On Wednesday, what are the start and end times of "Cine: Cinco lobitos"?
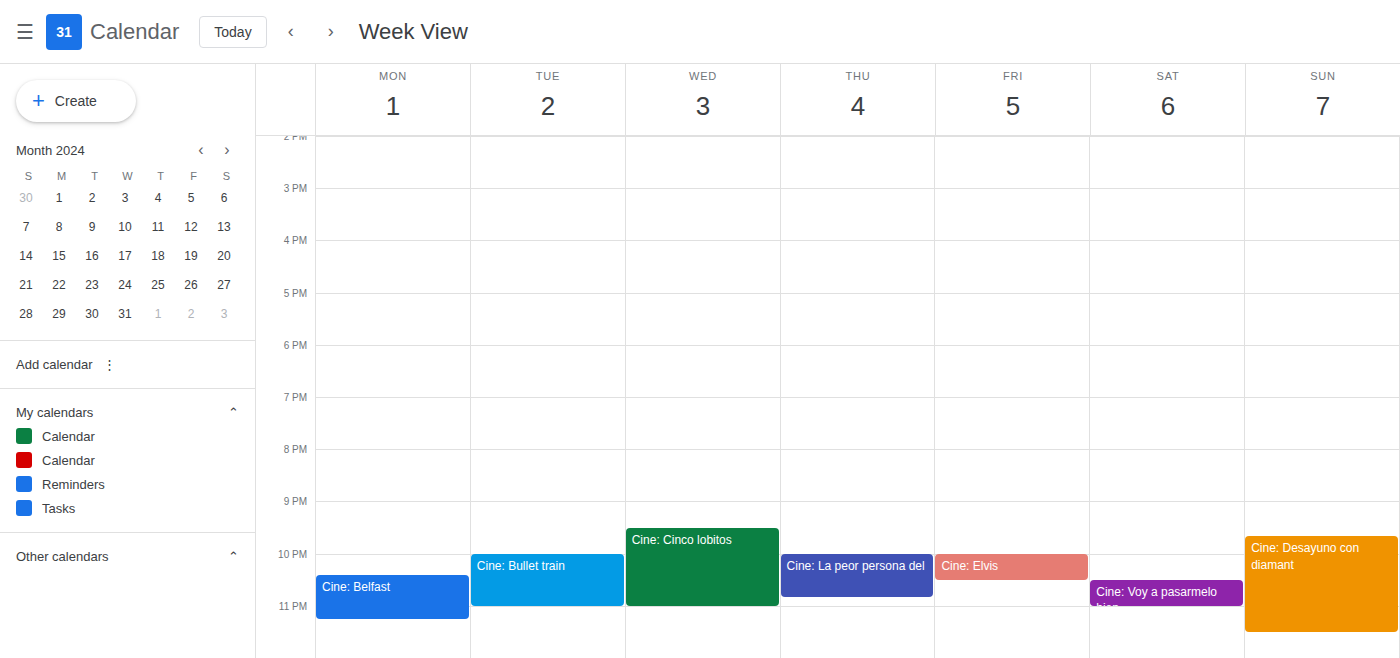
9:30 PM to 11:00 PM